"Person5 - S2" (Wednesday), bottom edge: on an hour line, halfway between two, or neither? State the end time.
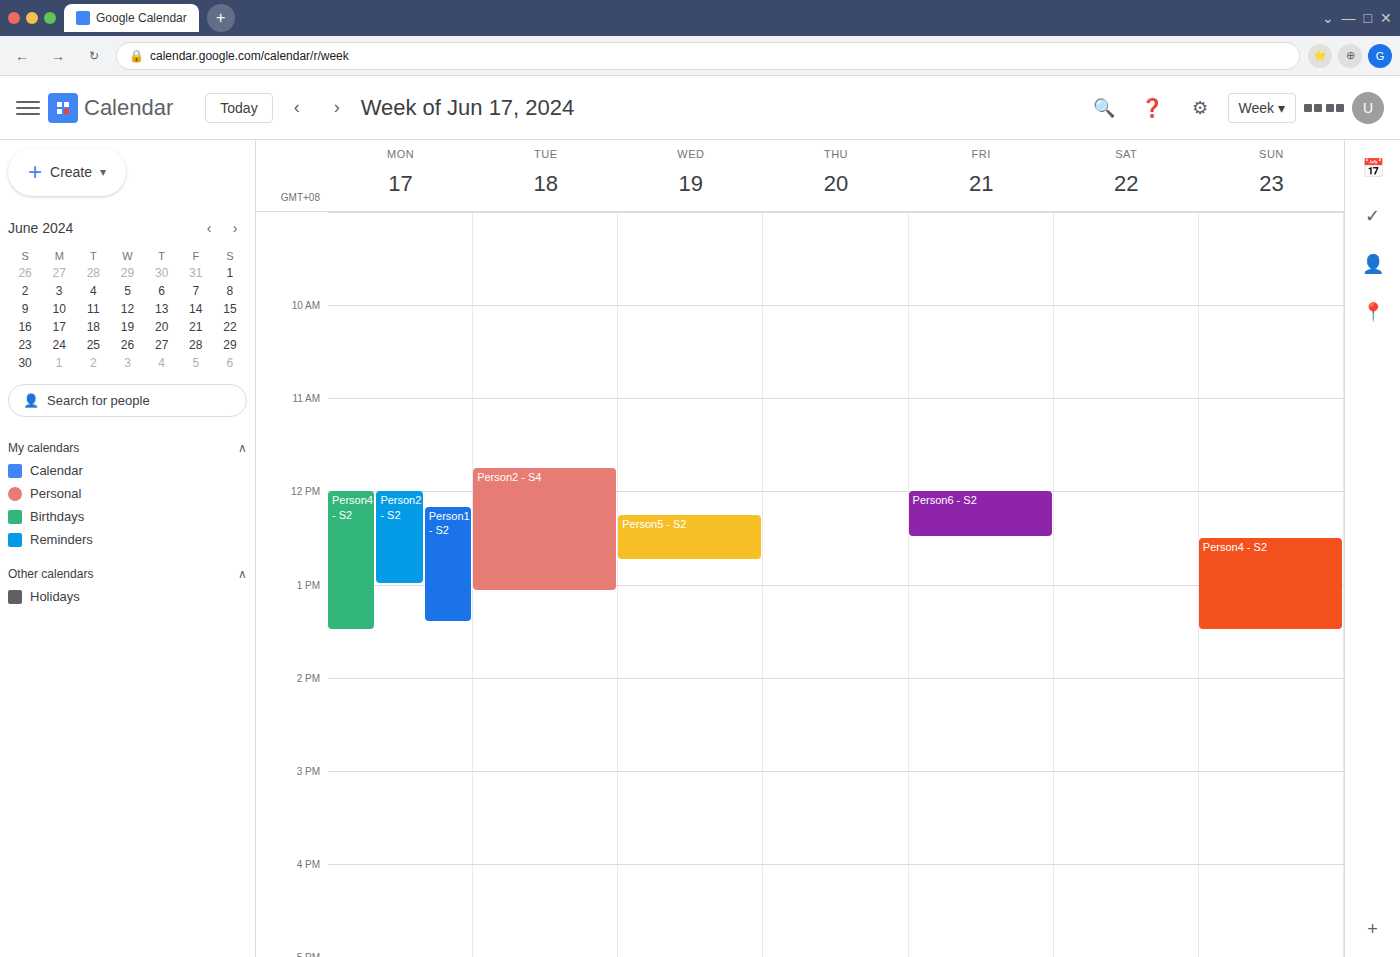
12:45 -- neither: three quarters of the way from the 12:00 line to the 13:00 line.